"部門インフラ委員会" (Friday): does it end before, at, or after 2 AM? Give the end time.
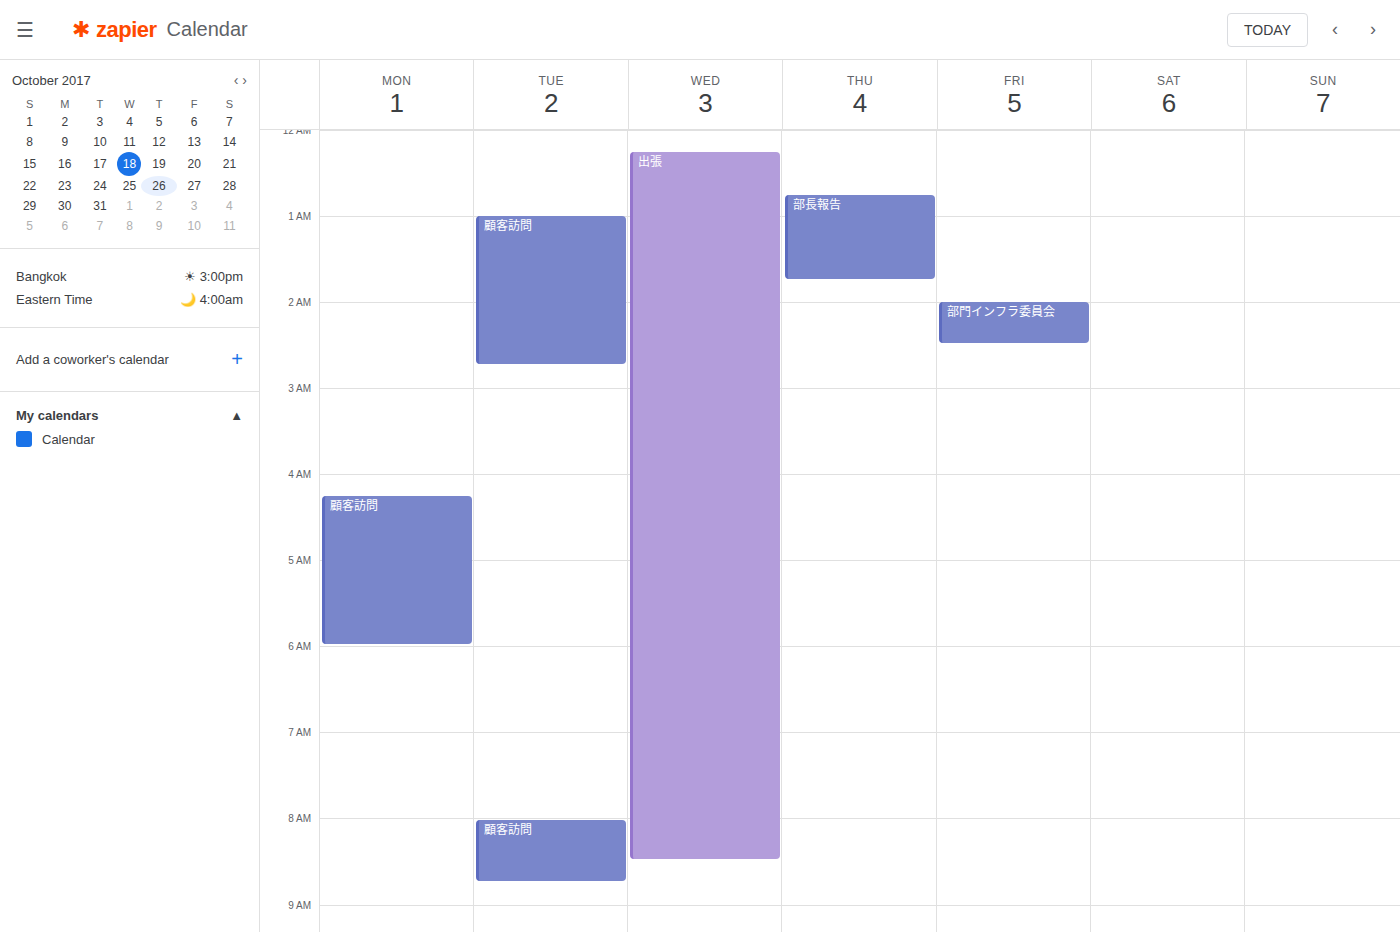
2:30 AM -- after 2 AM, 30 minutes below the 2 AM line.